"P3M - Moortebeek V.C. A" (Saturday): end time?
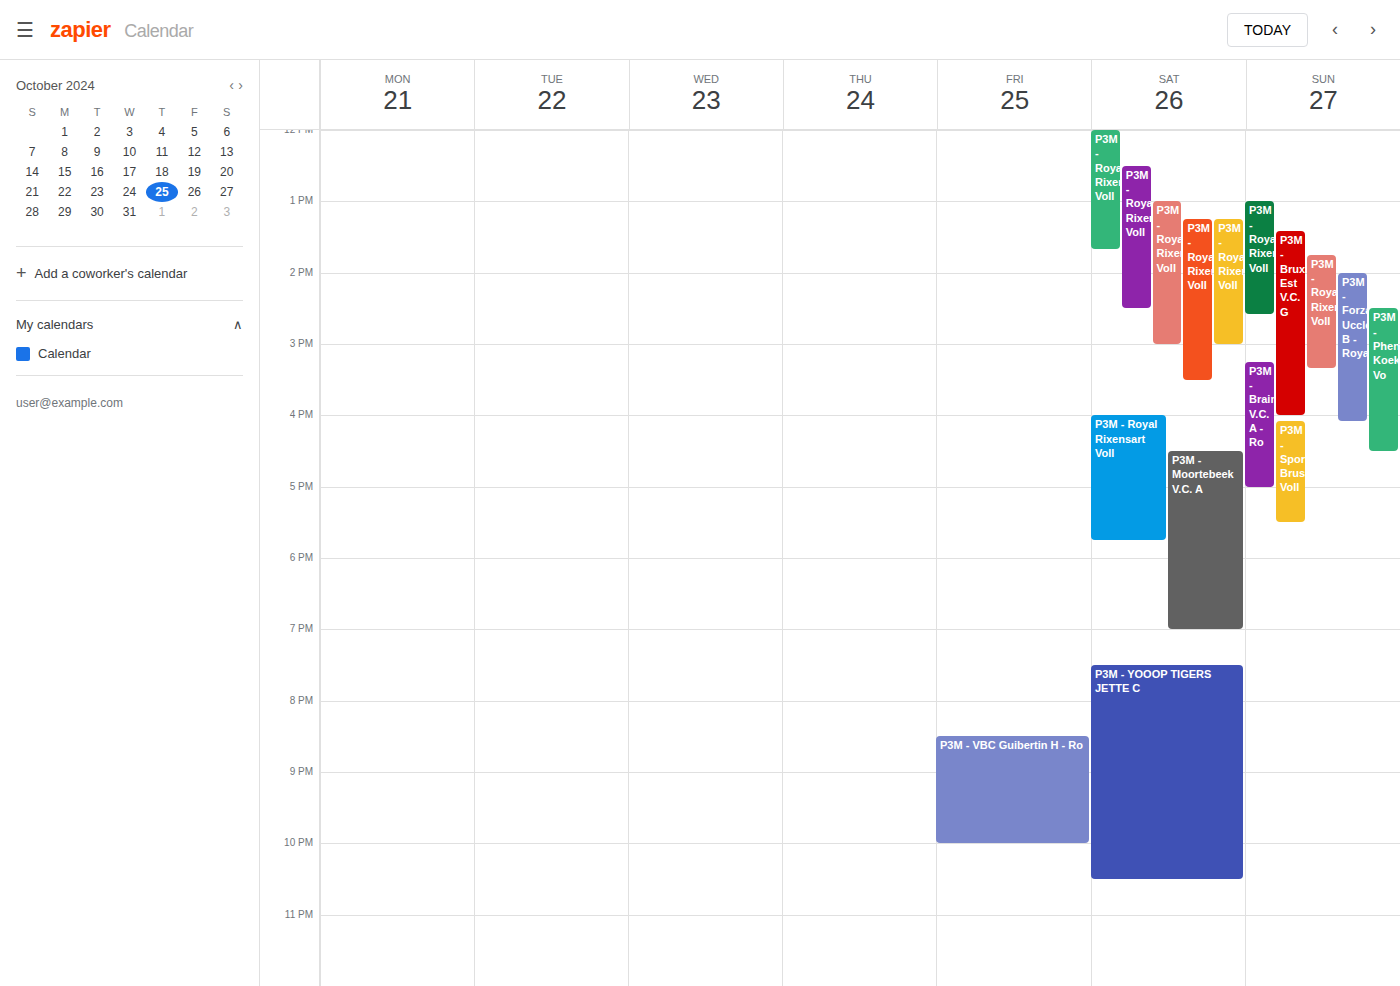
7:00 PM